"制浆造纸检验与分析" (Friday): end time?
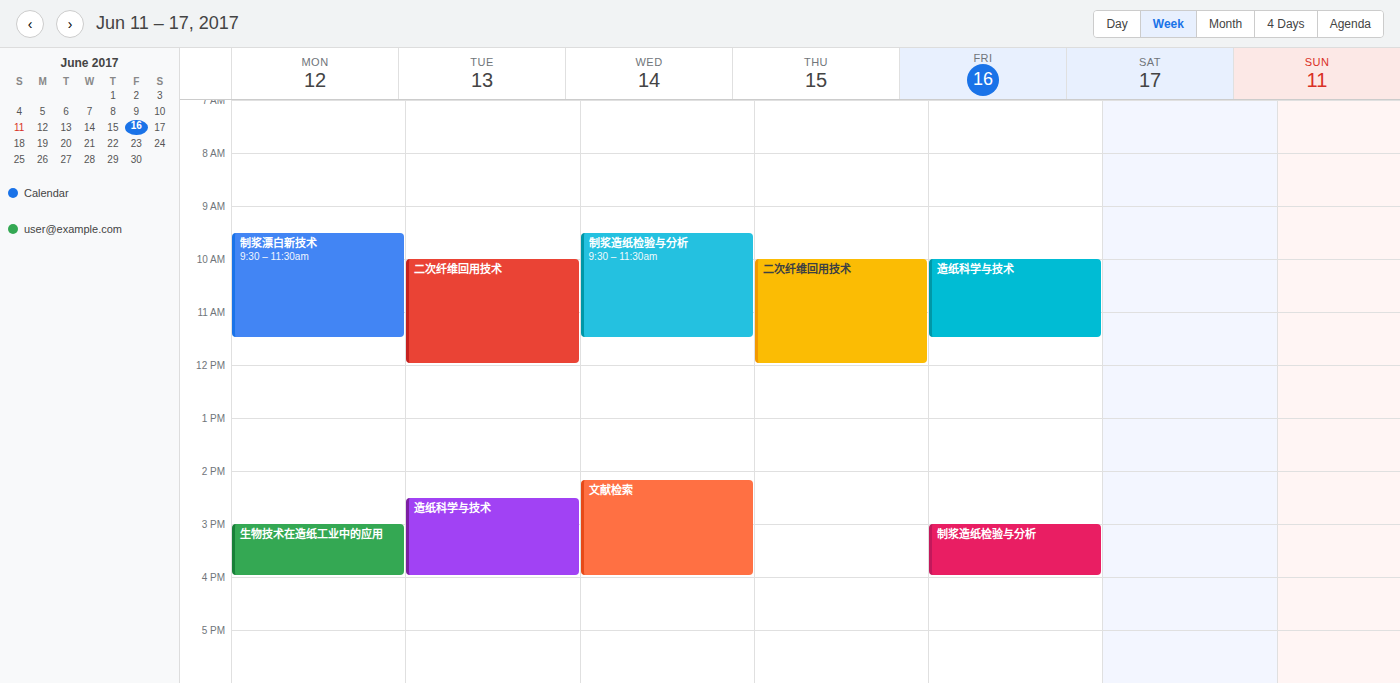
4:00 PM